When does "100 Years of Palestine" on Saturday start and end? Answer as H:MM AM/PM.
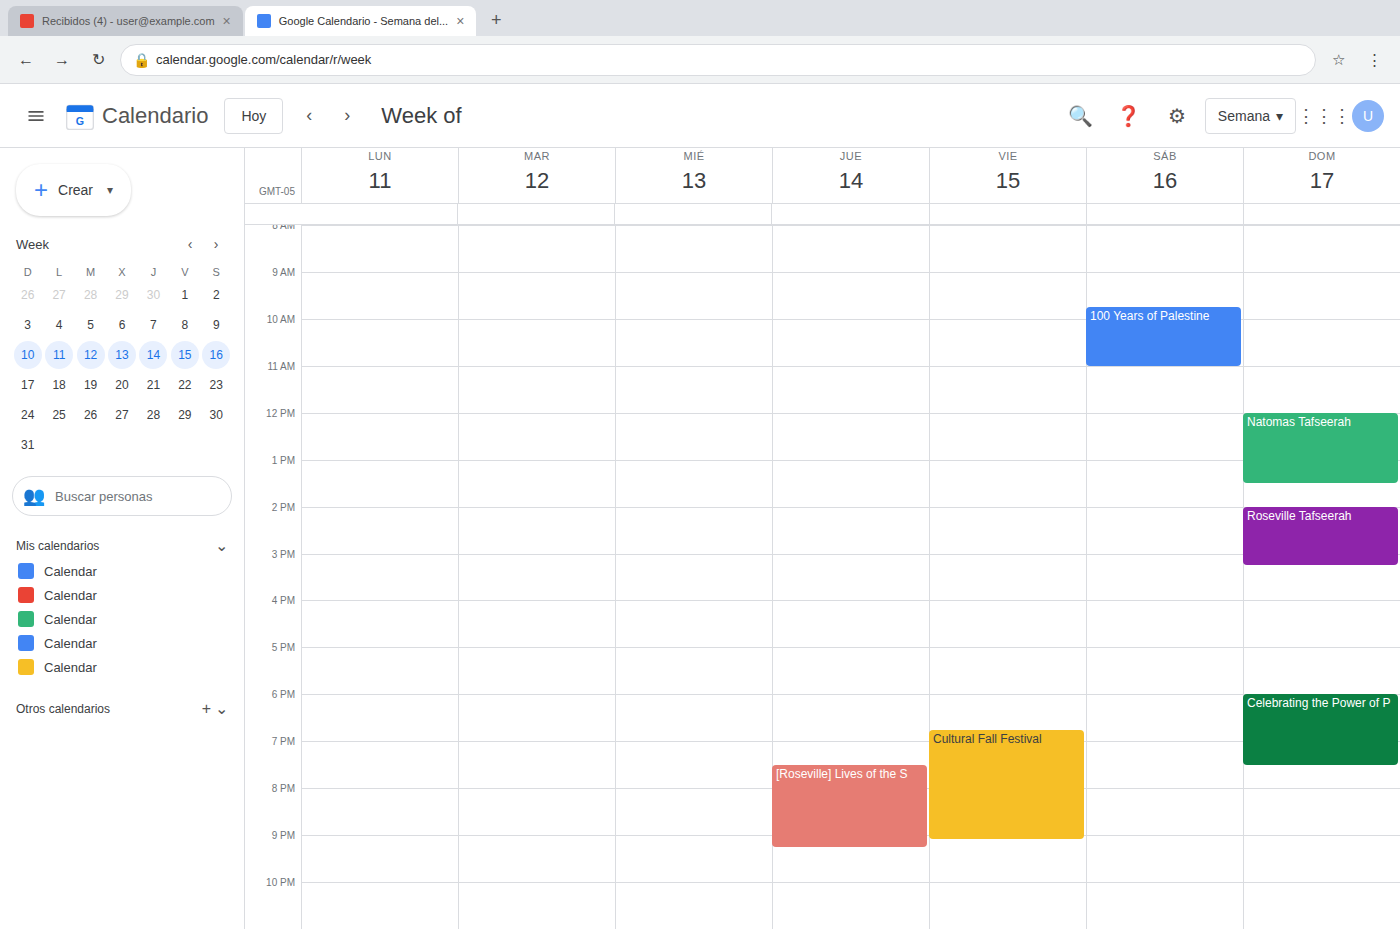
9:45 AM to 11:00 AM